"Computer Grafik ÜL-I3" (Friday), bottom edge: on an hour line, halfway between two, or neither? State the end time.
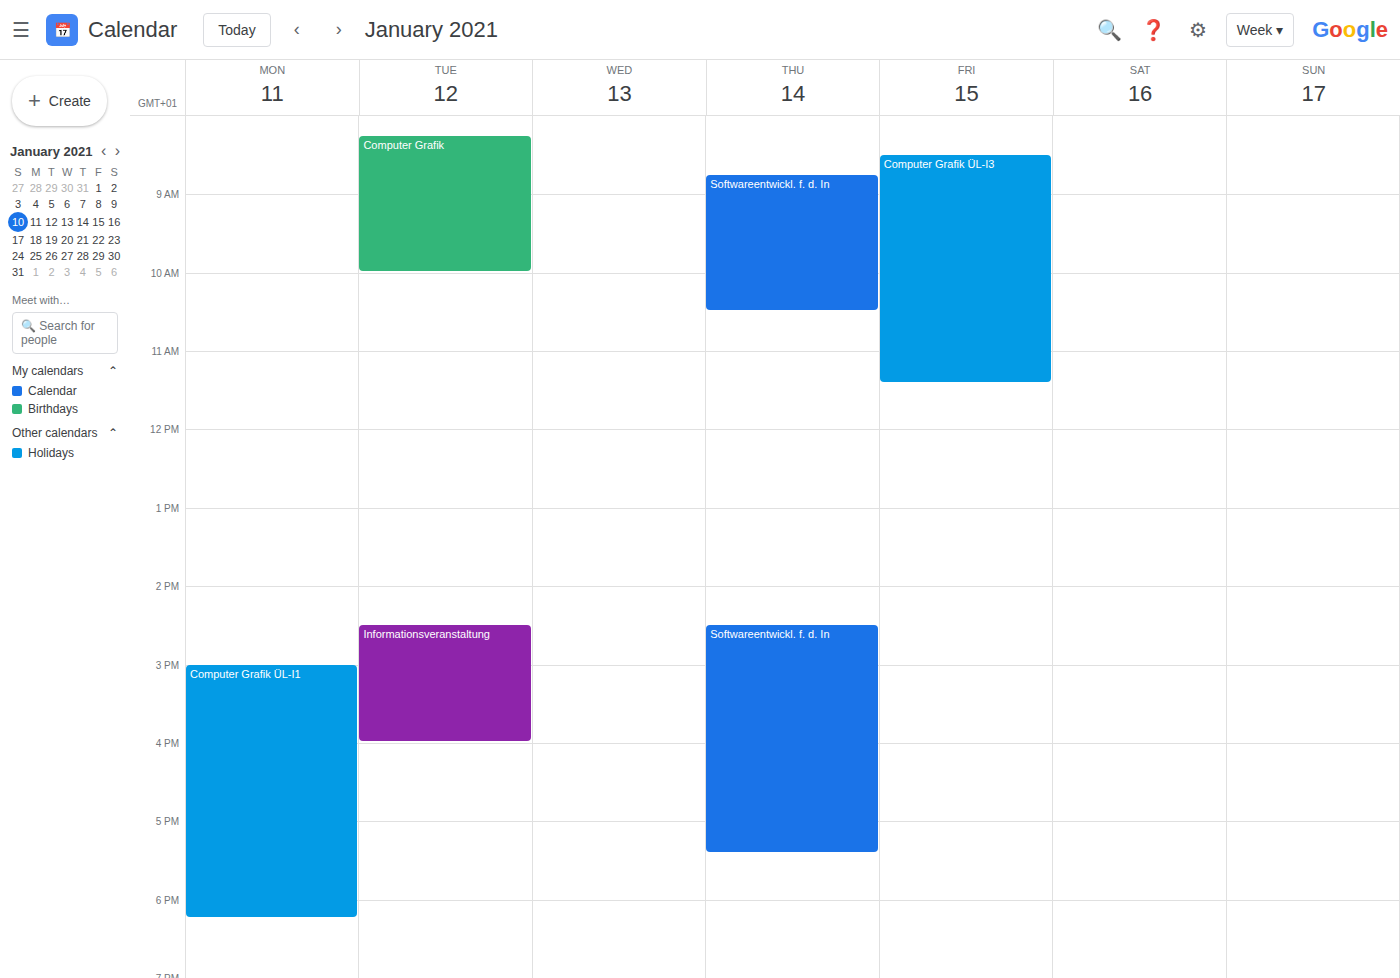
11:25 AM -- neither: 25 minutes below the 11 AM line and 35 minutes above the 12 PM line.